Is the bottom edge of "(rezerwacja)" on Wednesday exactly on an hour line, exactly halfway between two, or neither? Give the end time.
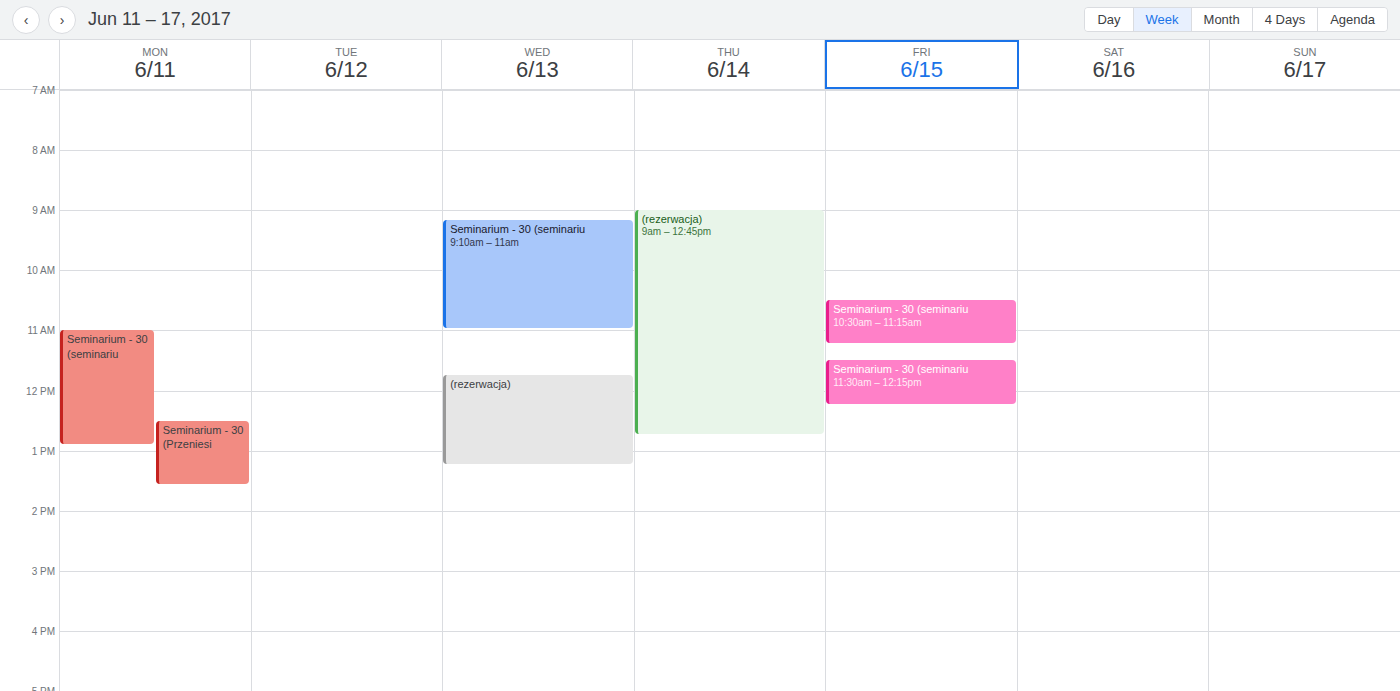
1:15 PM -- neither: a quarter of the way from the 1 PM line to the 2 PM line.